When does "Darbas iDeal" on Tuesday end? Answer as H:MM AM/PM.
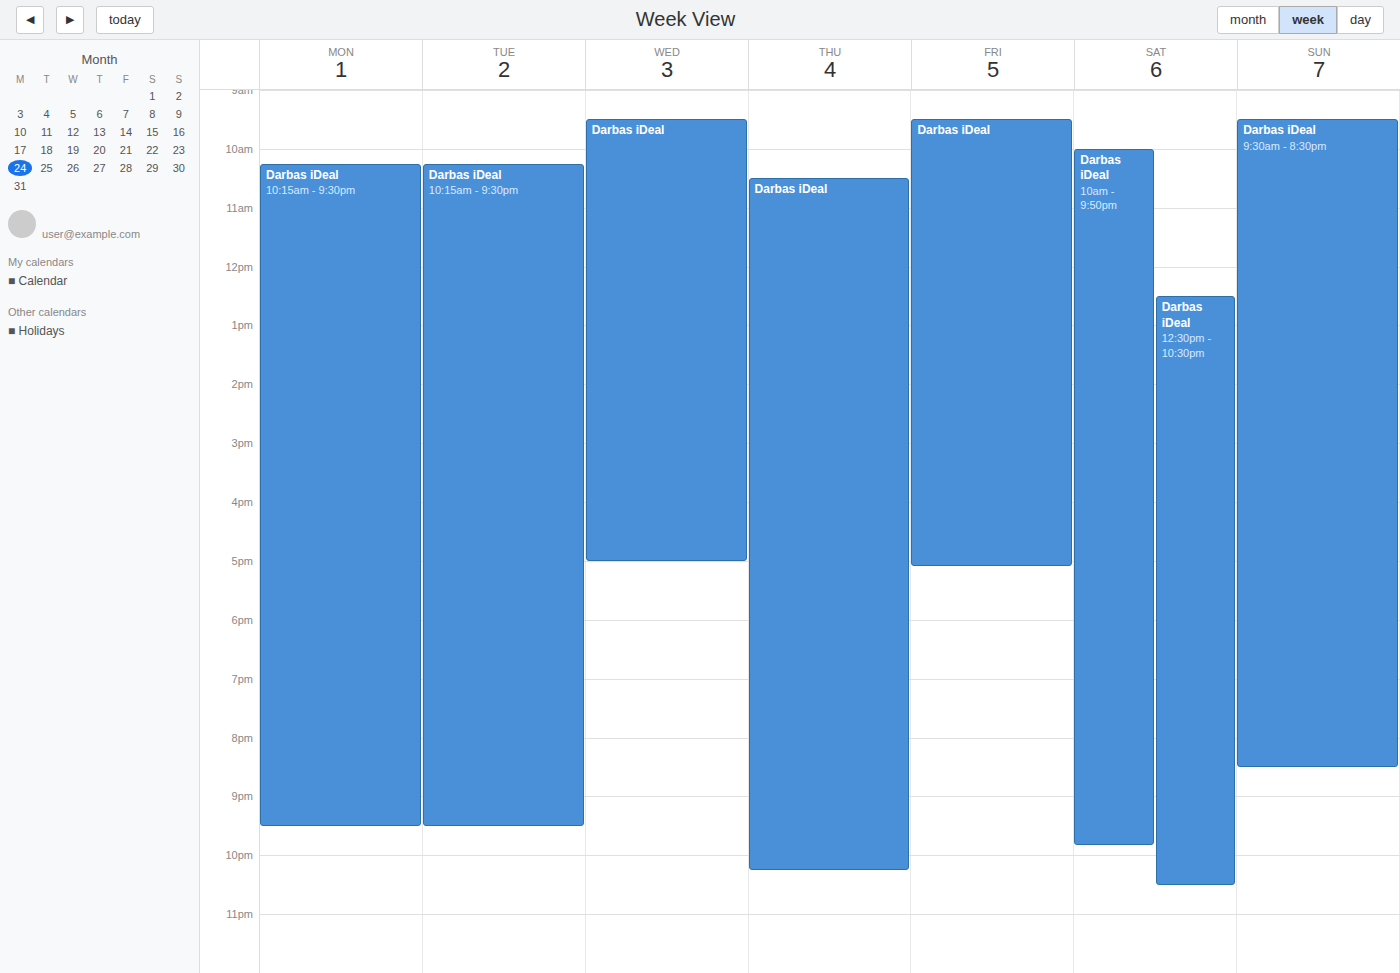
9:30 PM